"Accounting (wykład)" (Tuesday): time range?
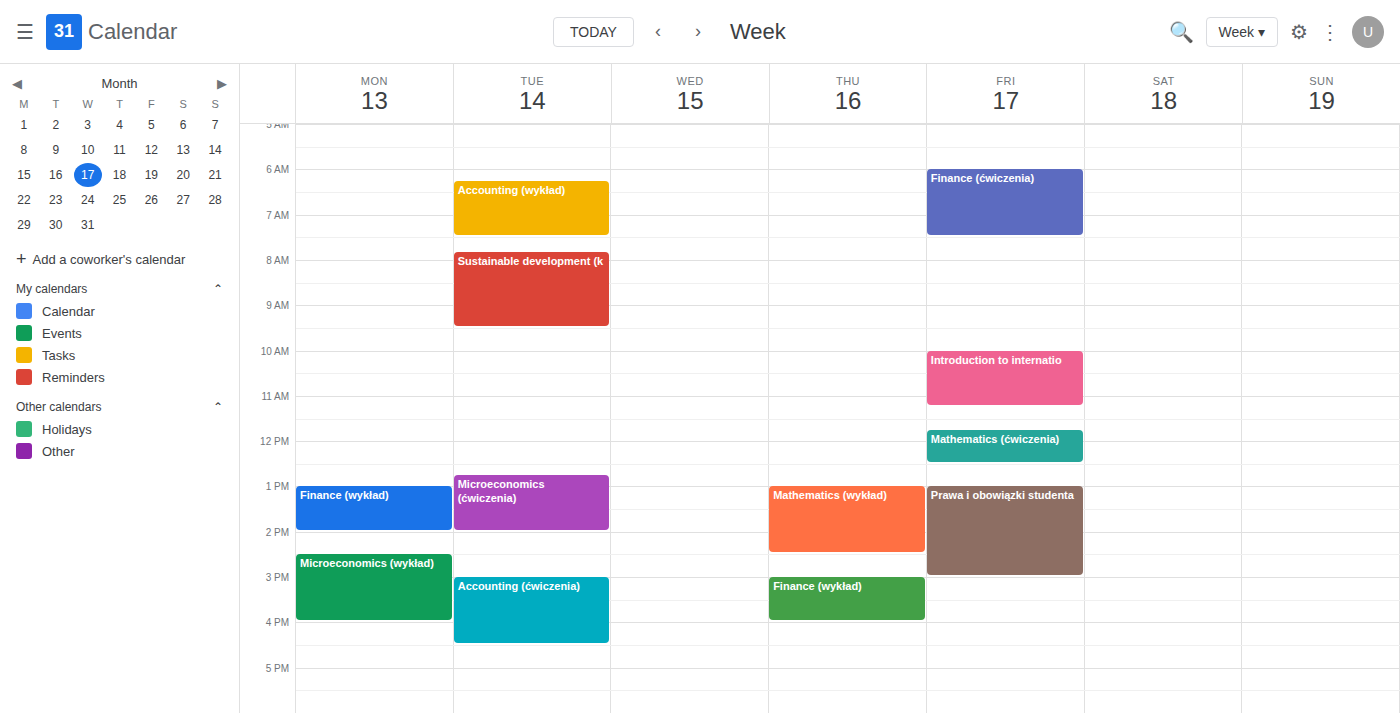
6:15 AM to 7:30 AM